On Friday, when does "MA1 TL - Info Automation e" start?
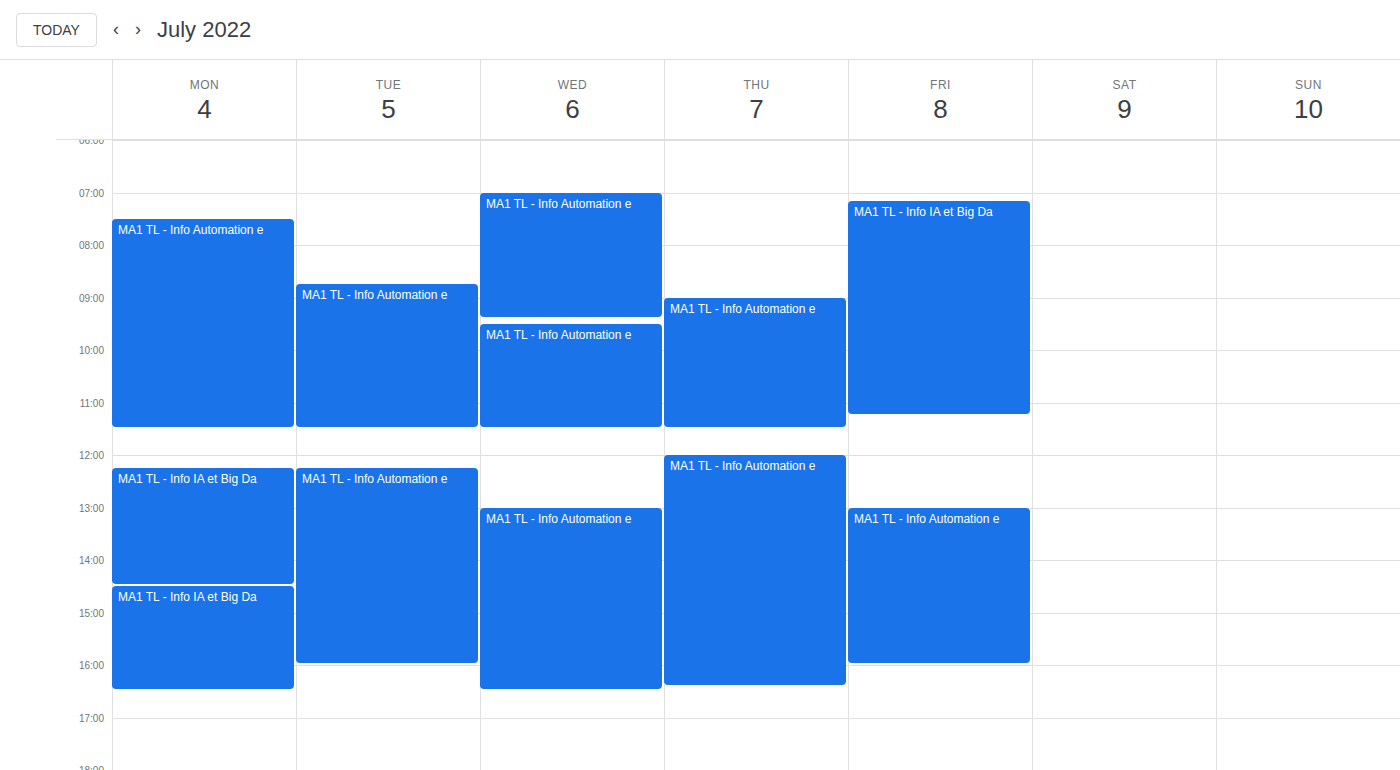
1:00 PM